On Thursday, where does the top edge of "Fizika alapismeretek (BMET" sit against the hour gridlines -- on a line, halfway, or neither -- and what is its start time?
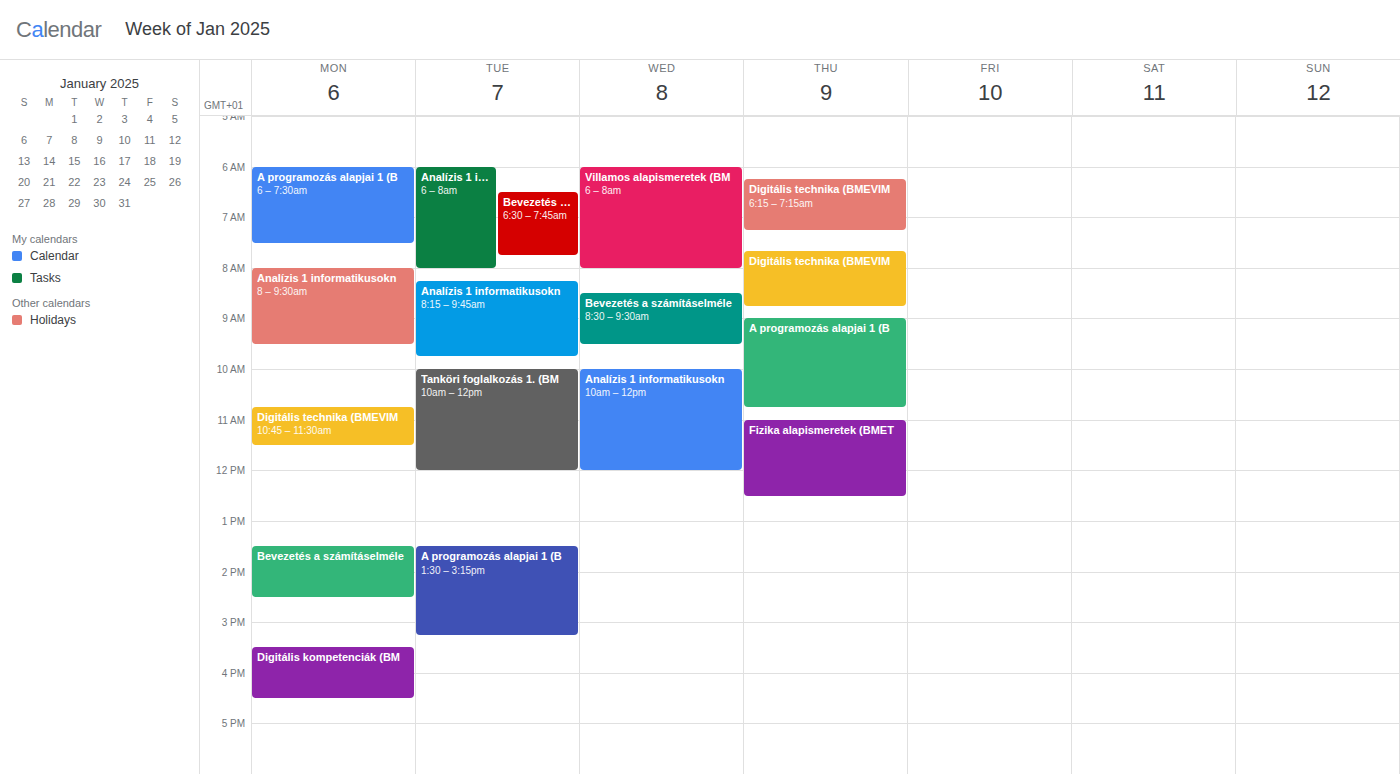
11:00 AM -- exactly on the 11 AM line.